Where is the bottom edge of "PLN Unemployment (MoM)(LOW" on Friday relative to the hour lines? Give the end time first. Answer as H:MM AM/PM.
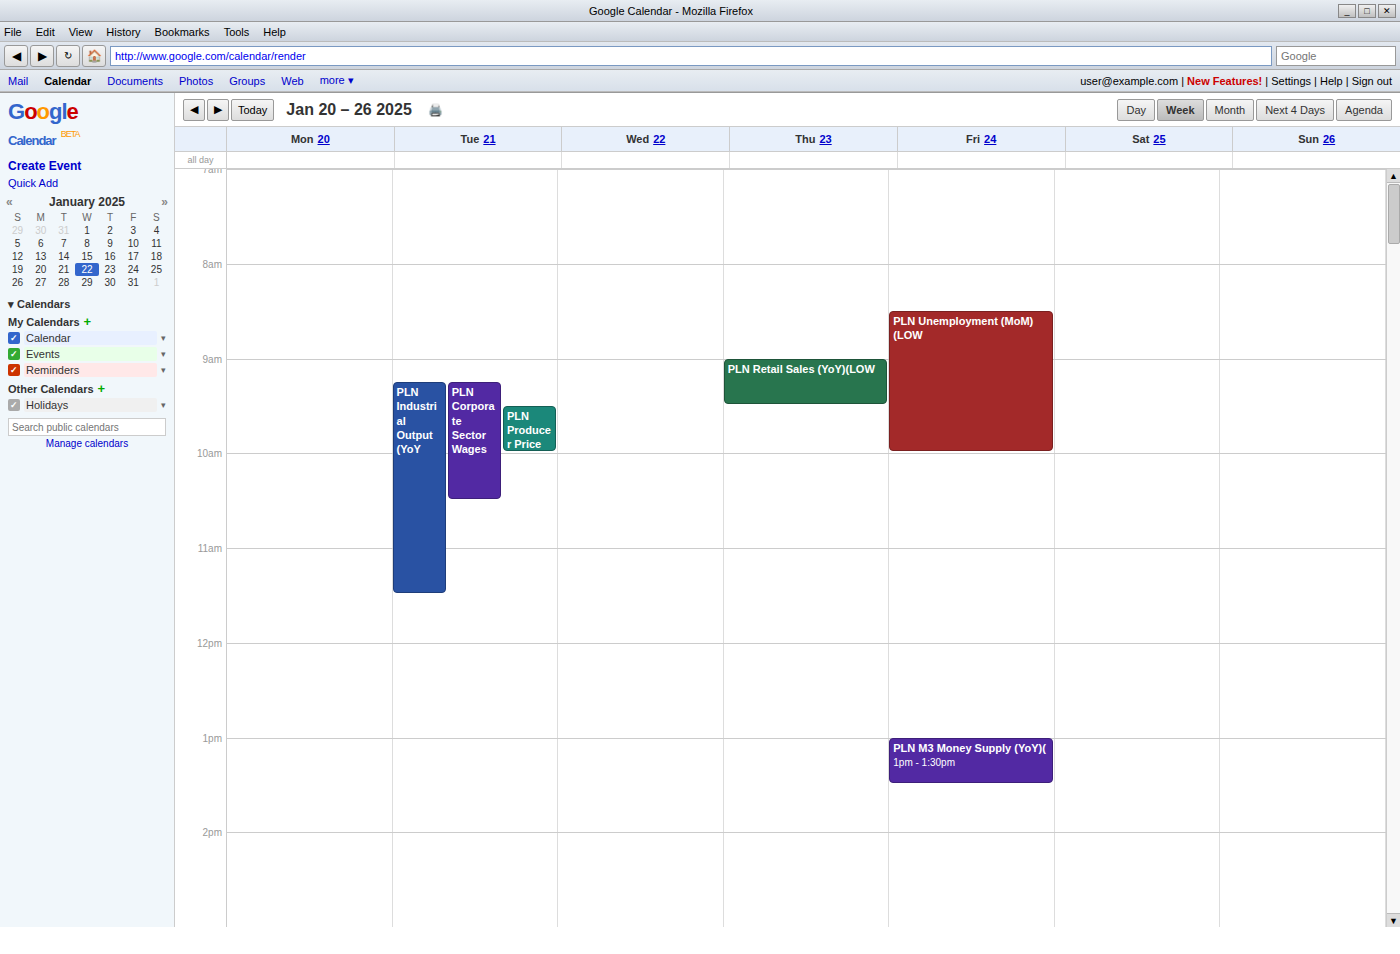
10:00 AM -- exactly on the 10 AM line.